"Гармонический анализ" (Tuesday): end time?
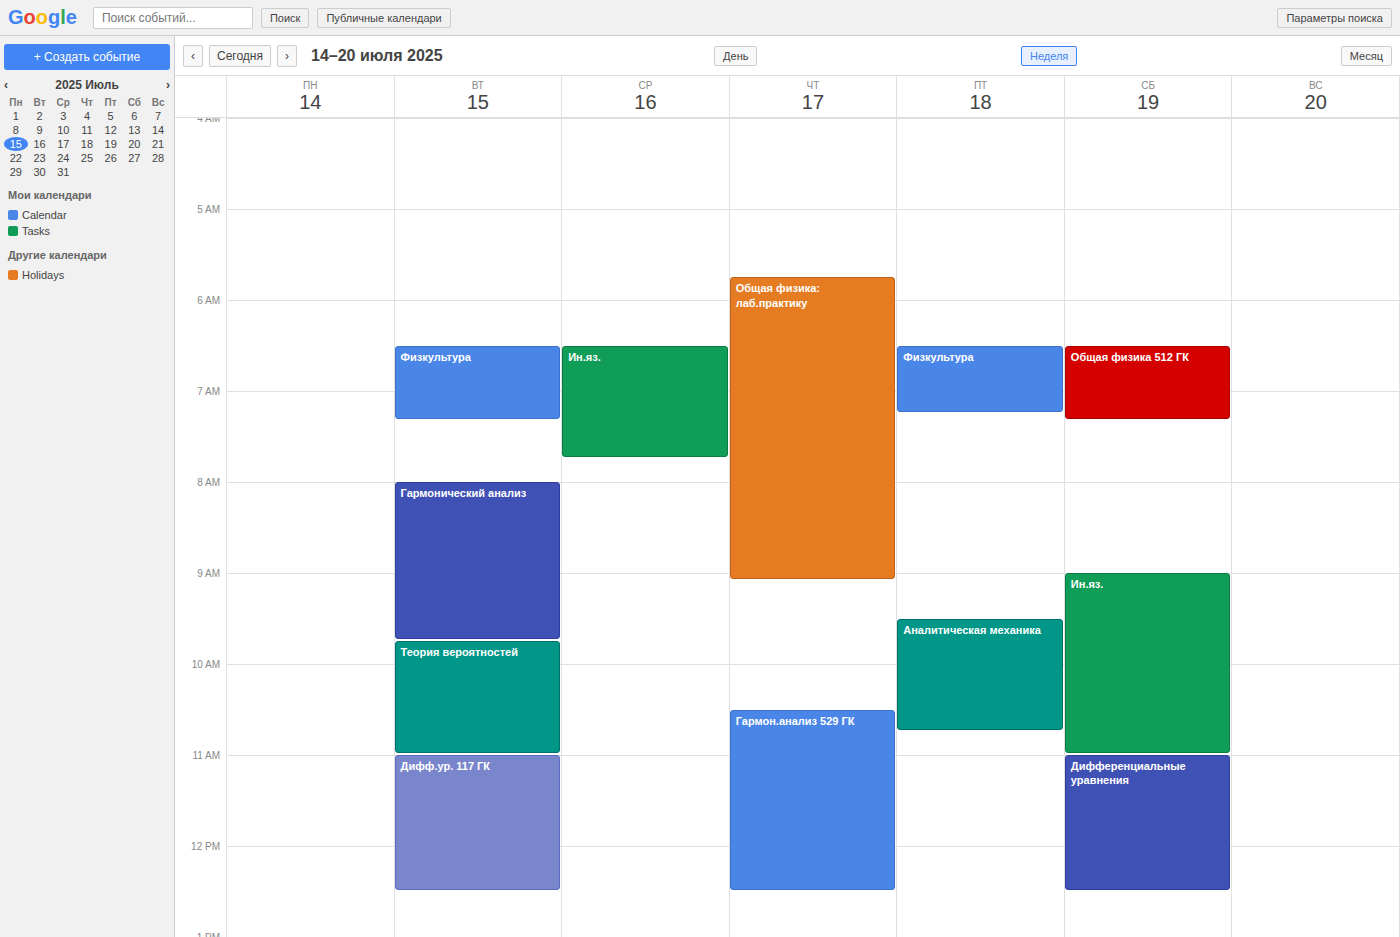
9:45 AM